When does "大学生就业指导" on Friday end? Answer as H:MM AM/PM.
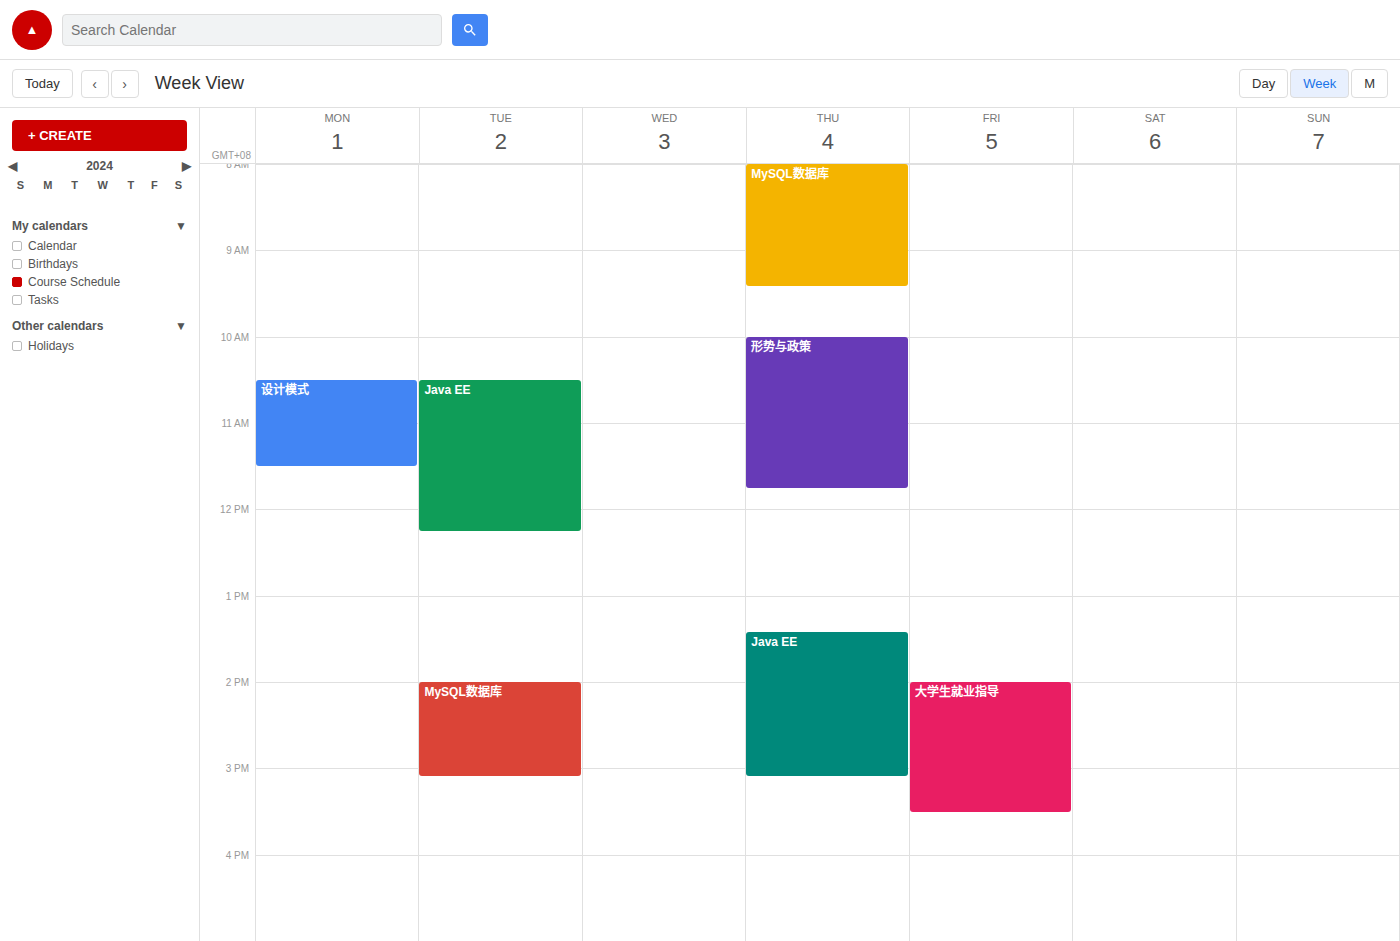
3:30 PM